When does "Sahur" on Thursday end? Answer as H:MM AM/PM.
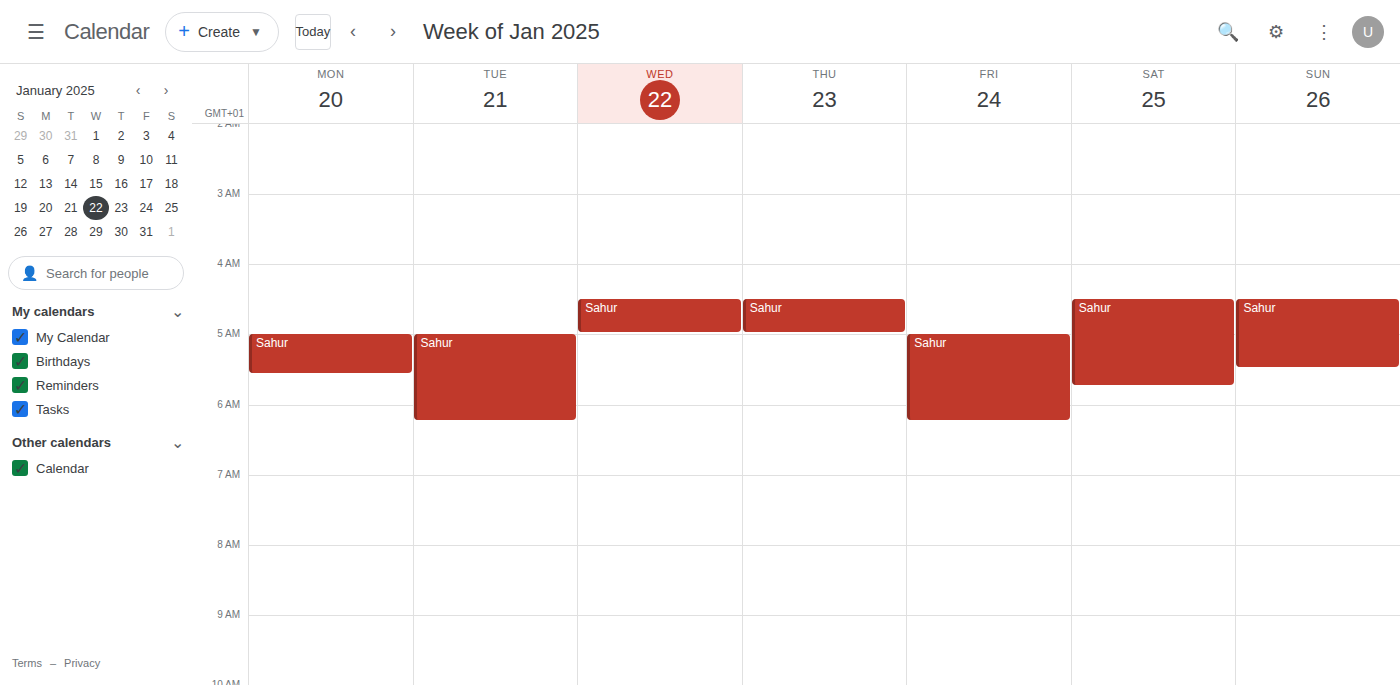
5:00 AM